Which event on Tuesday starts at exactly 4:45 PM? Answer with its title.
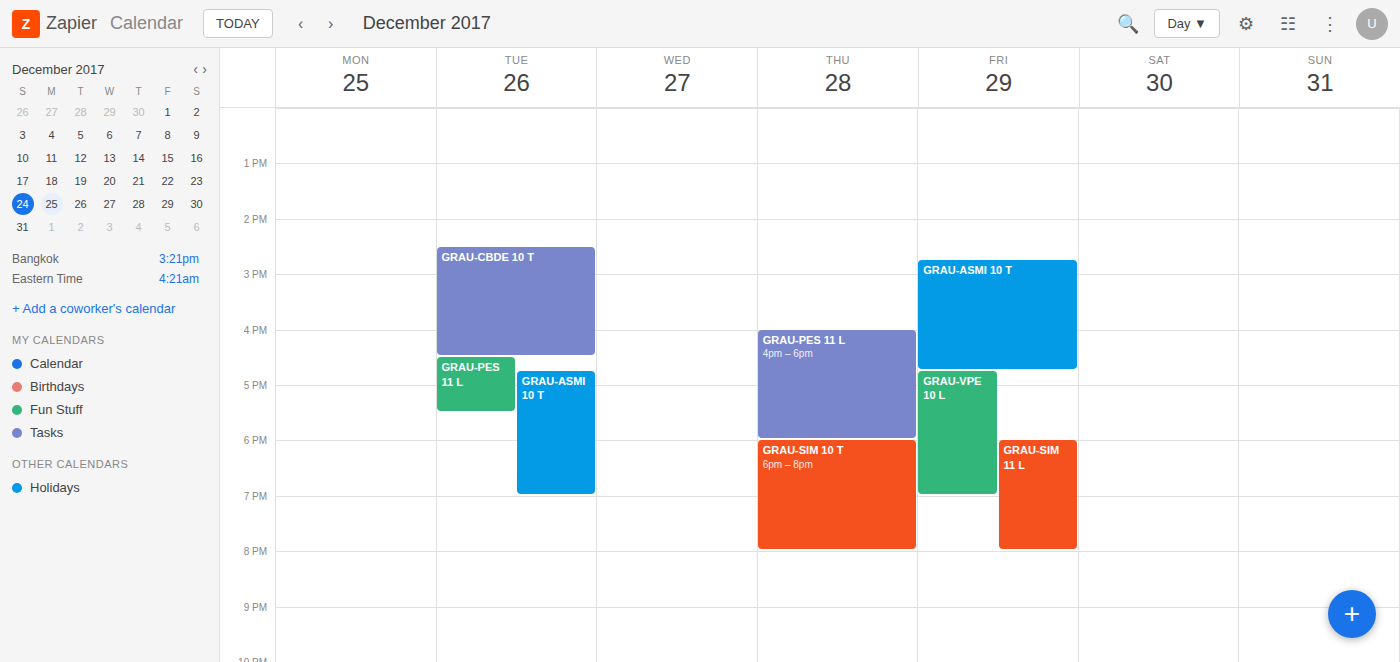
"GRAU-ASMI 10 T"